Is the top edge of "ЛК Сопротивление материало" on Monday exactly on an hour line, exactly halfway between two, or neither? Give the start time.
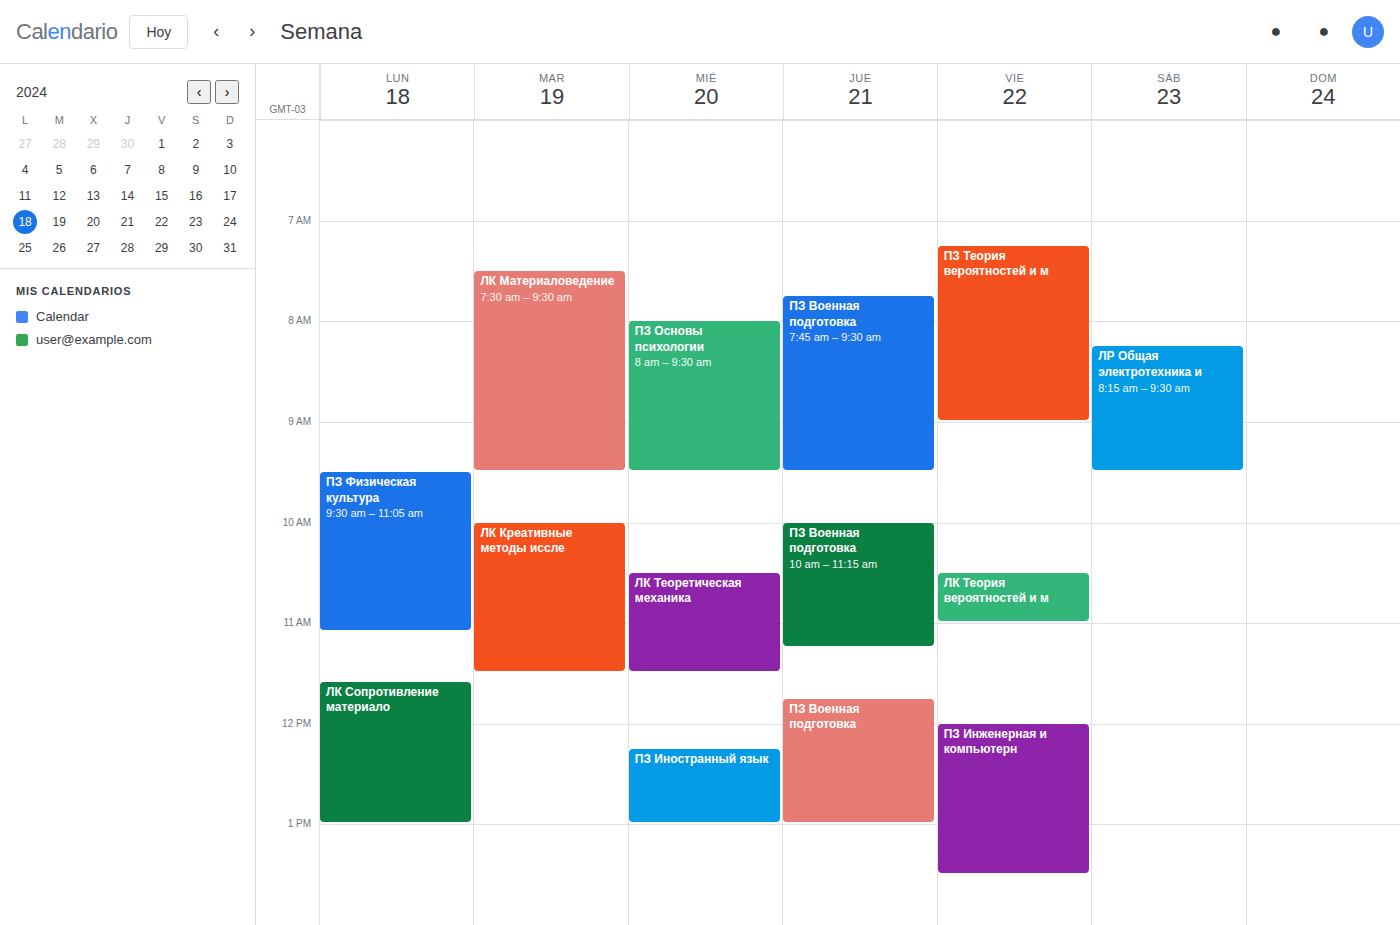
11:35 AM -- neither: 35 minutes below the 11 AM line and 25 minutes above the 12 PM line.